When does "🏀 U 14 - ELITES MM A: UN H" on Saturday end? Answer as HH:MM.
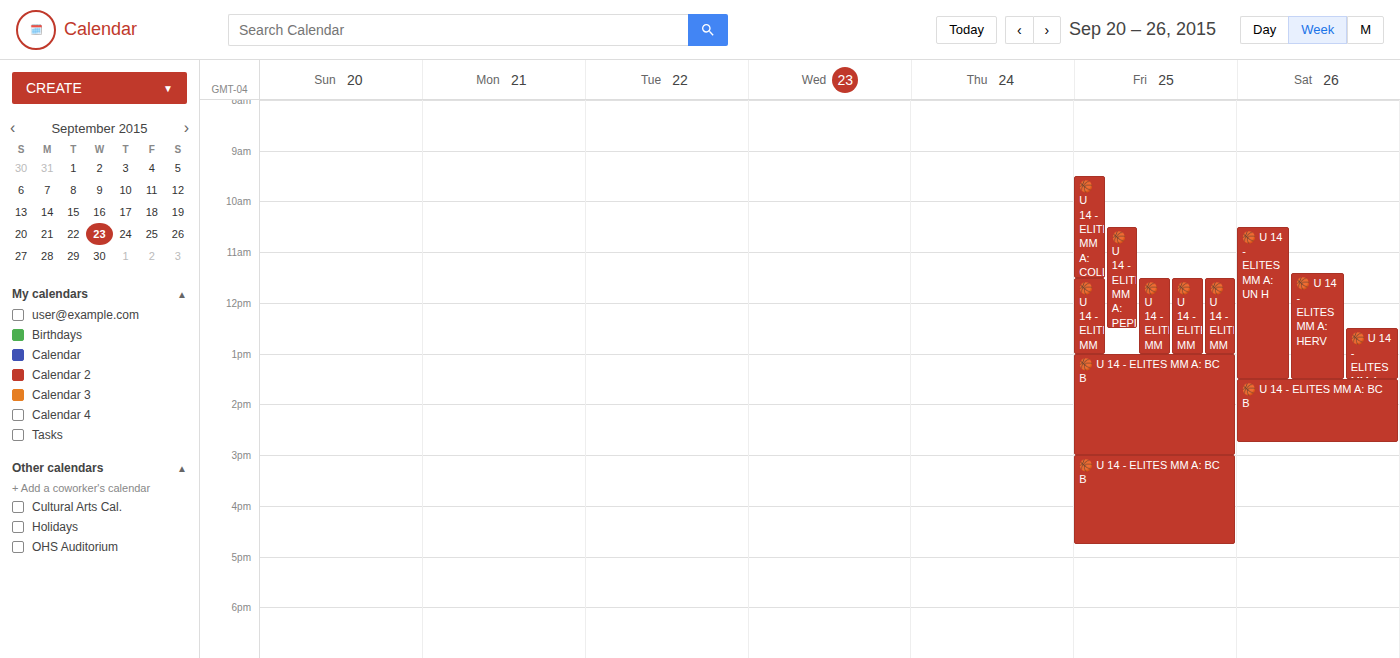
13:30